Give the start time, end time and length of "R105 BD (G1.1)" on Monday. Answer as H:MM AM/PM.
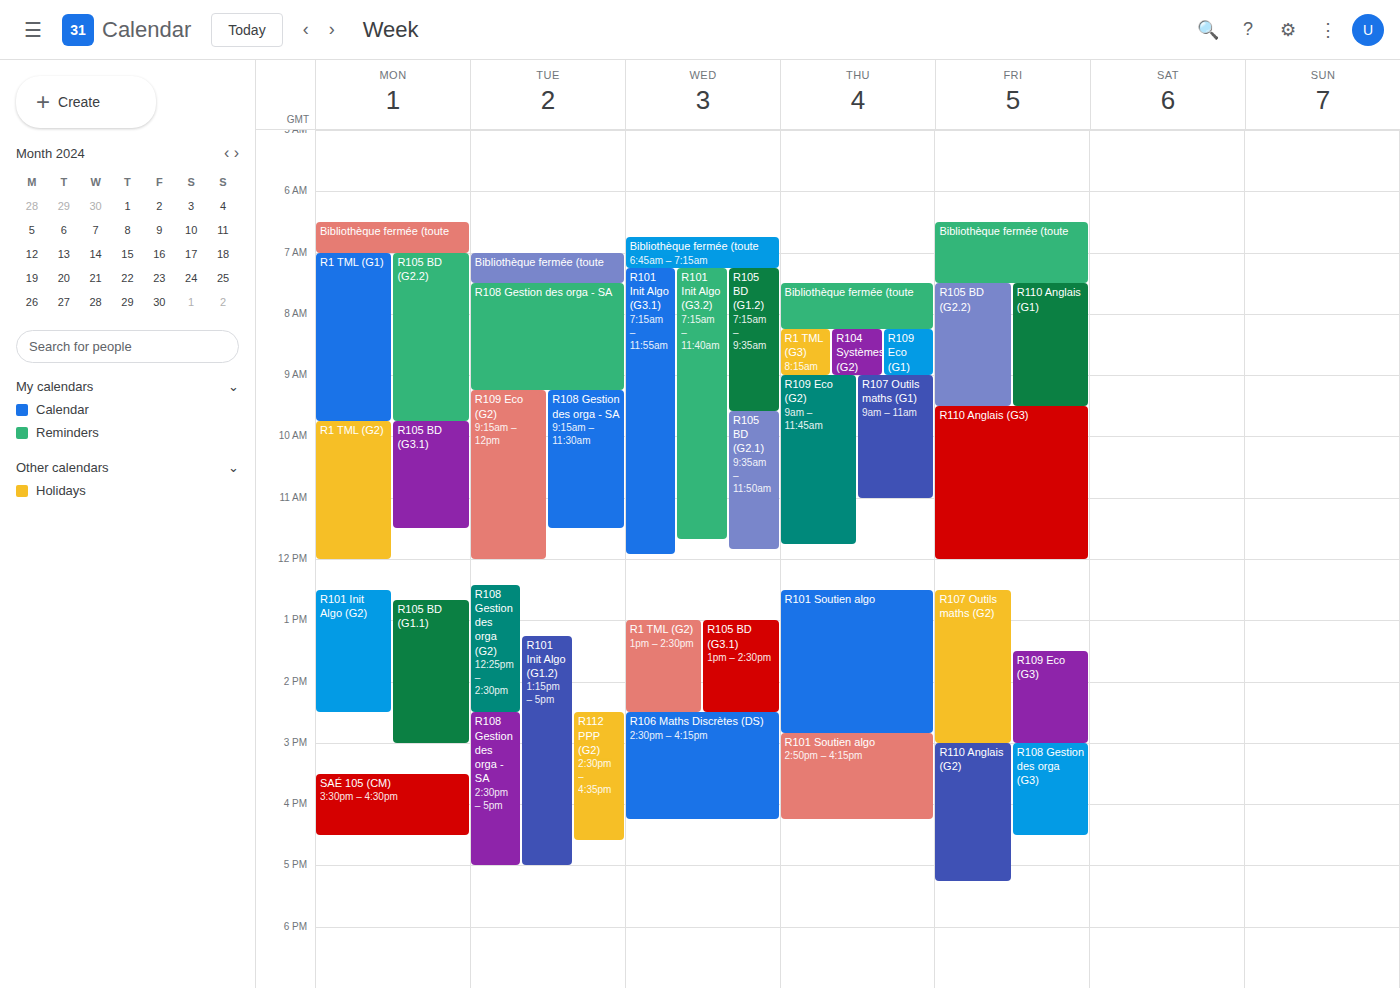
12:40 PM to 3:00 PM, 2 hours 20 minutes